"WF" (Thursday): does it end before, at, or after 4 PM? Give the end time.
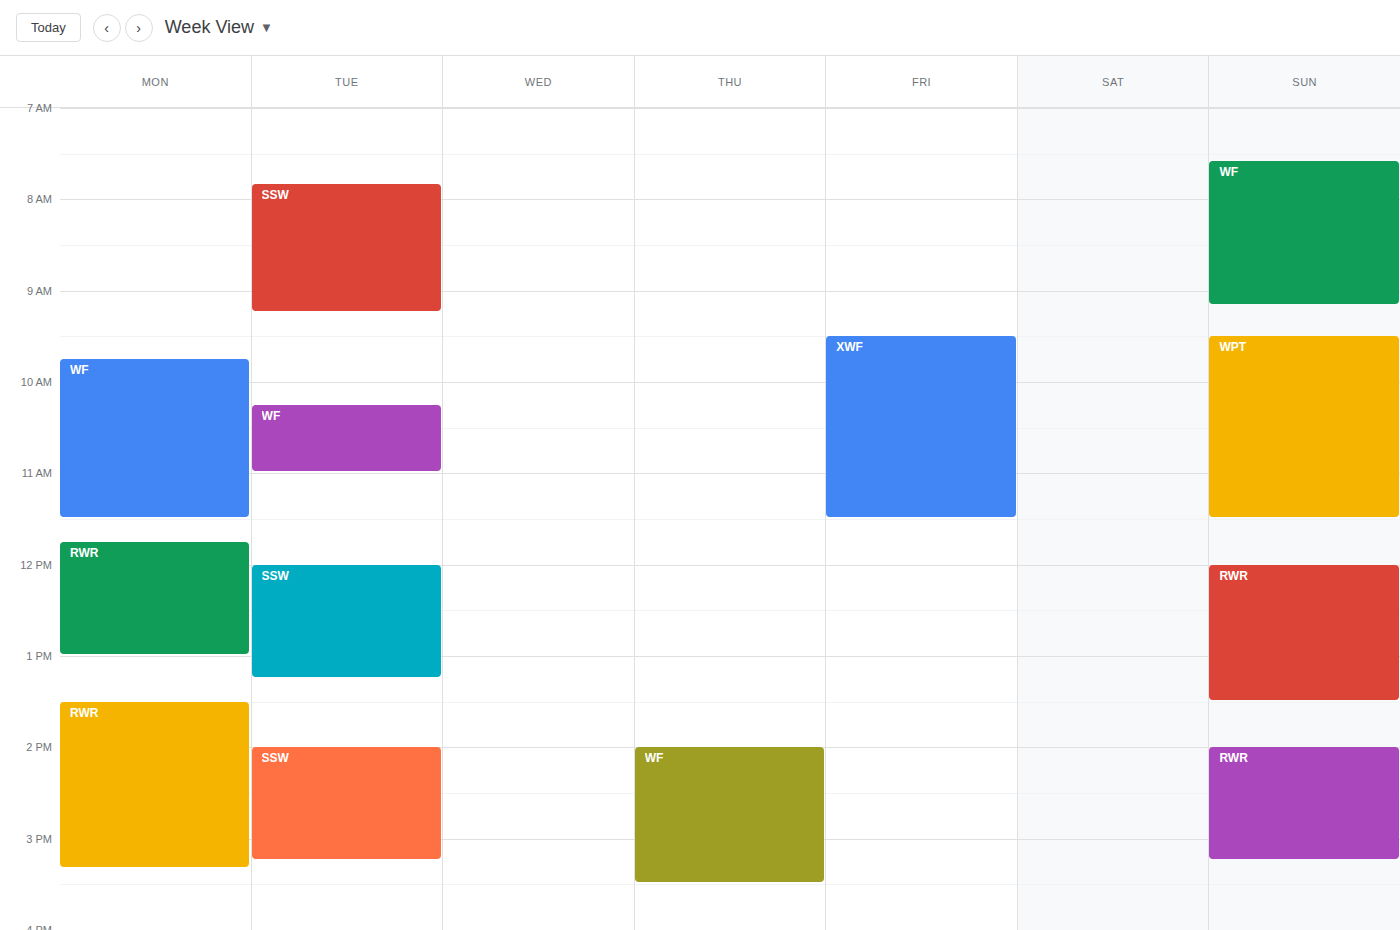
3:30 PM -- before 4 PM, 30 minutes above the 4 PM line.